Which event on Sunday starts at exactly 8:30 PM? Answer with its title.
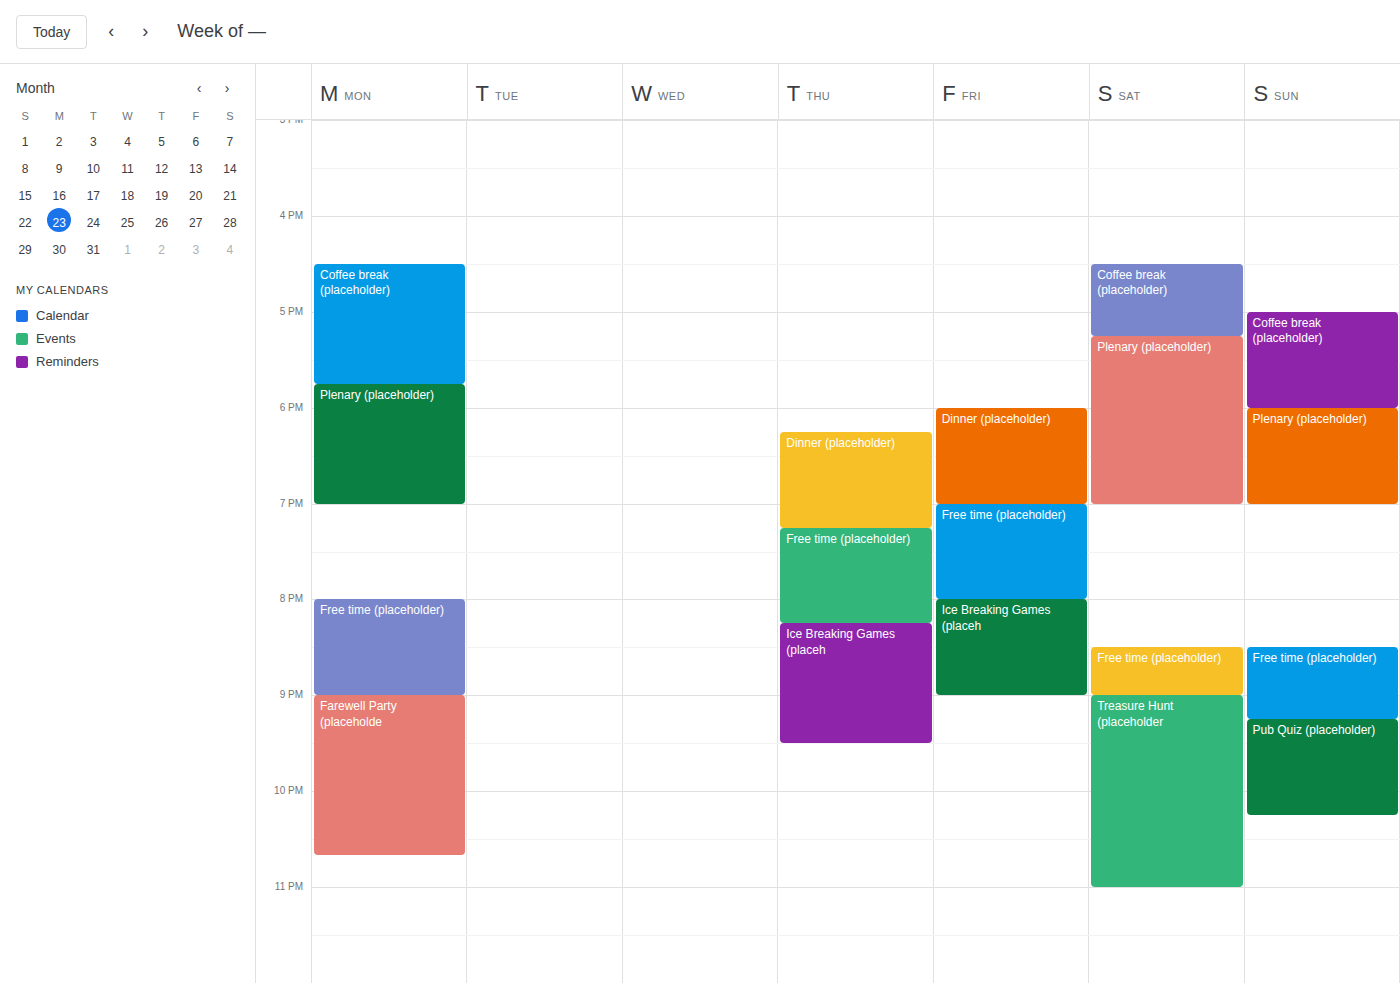
"Free time (placeholder)"